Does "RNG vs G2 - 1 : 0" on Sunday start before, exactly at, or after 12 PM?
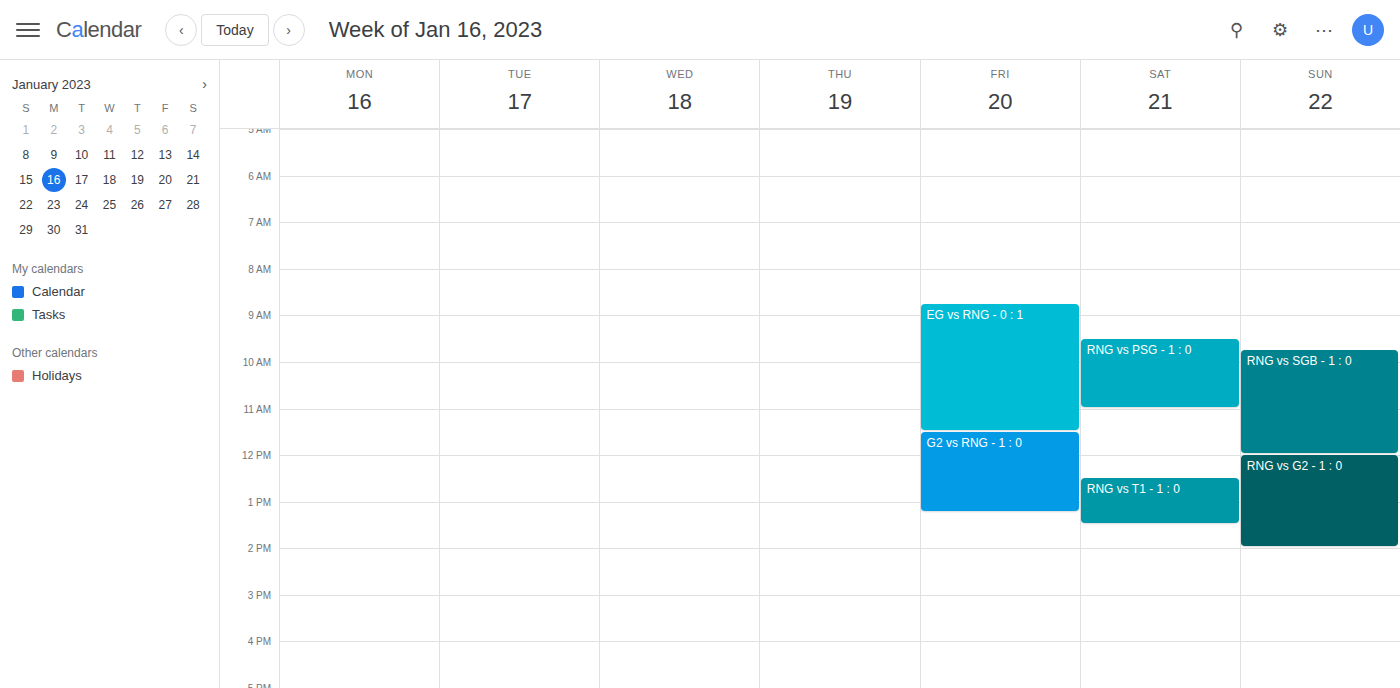
12:00 PM -- exactly at 12 PM, on the 12 PM line.